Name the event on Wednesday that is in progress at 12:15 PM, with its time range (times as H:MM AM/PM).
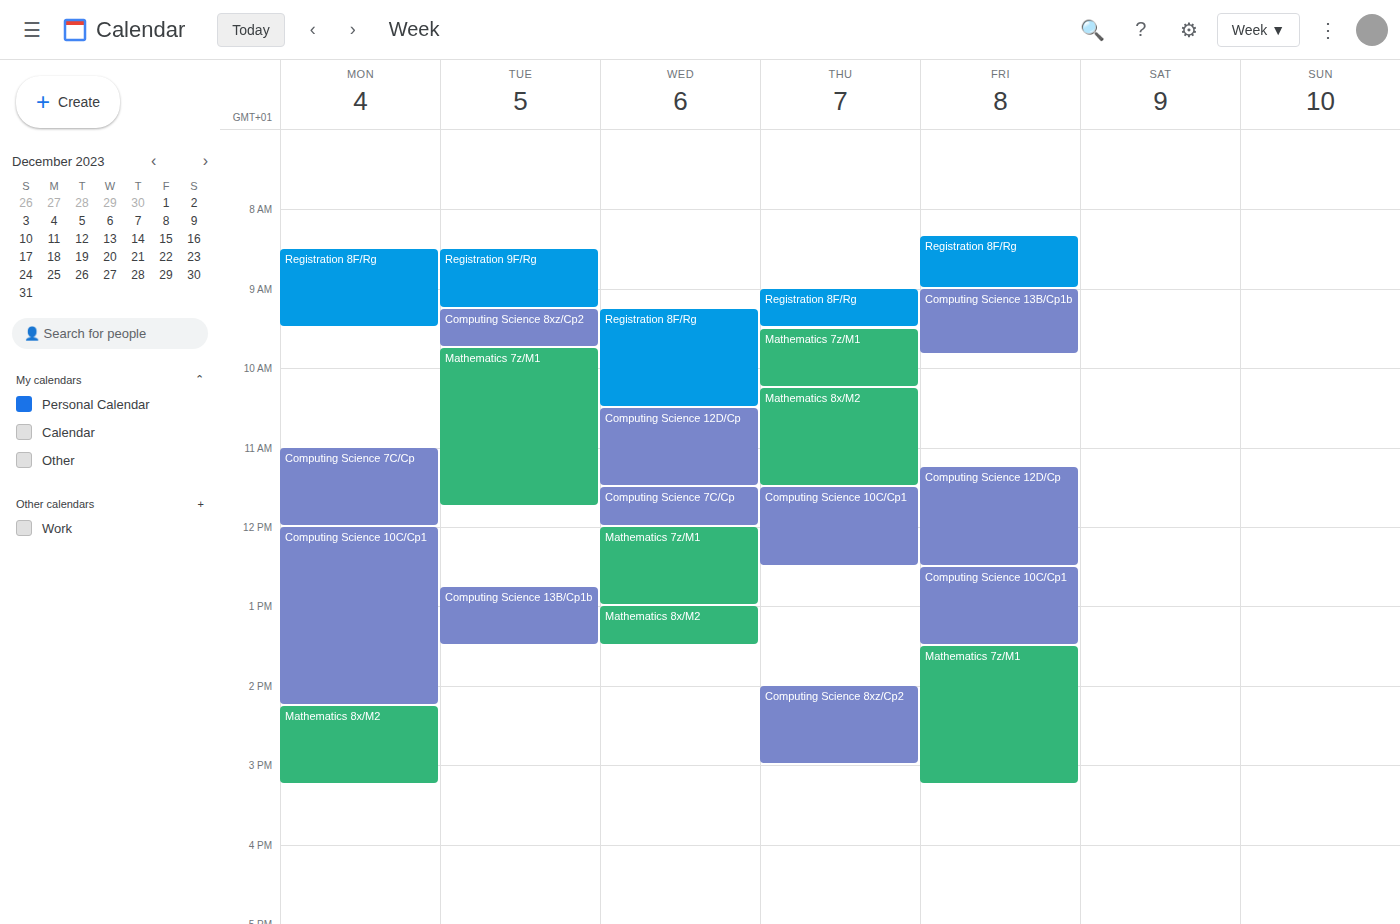
"Mathematics 7z/M1", 12:00 PM to 1:00 PM